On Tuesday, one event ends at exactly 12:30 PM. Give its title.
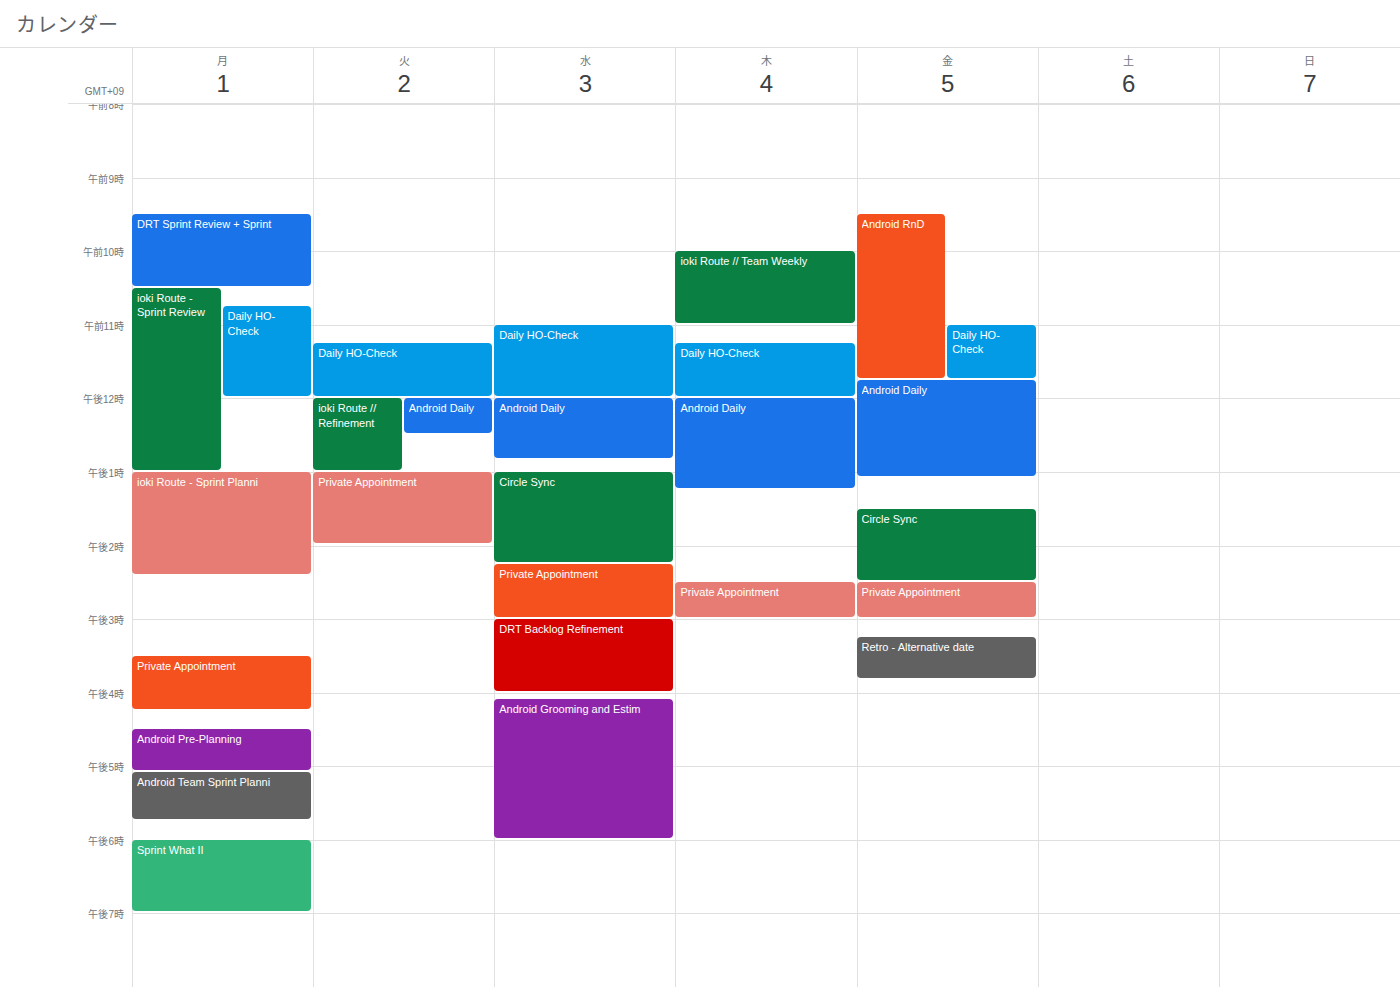
"Android Daily"